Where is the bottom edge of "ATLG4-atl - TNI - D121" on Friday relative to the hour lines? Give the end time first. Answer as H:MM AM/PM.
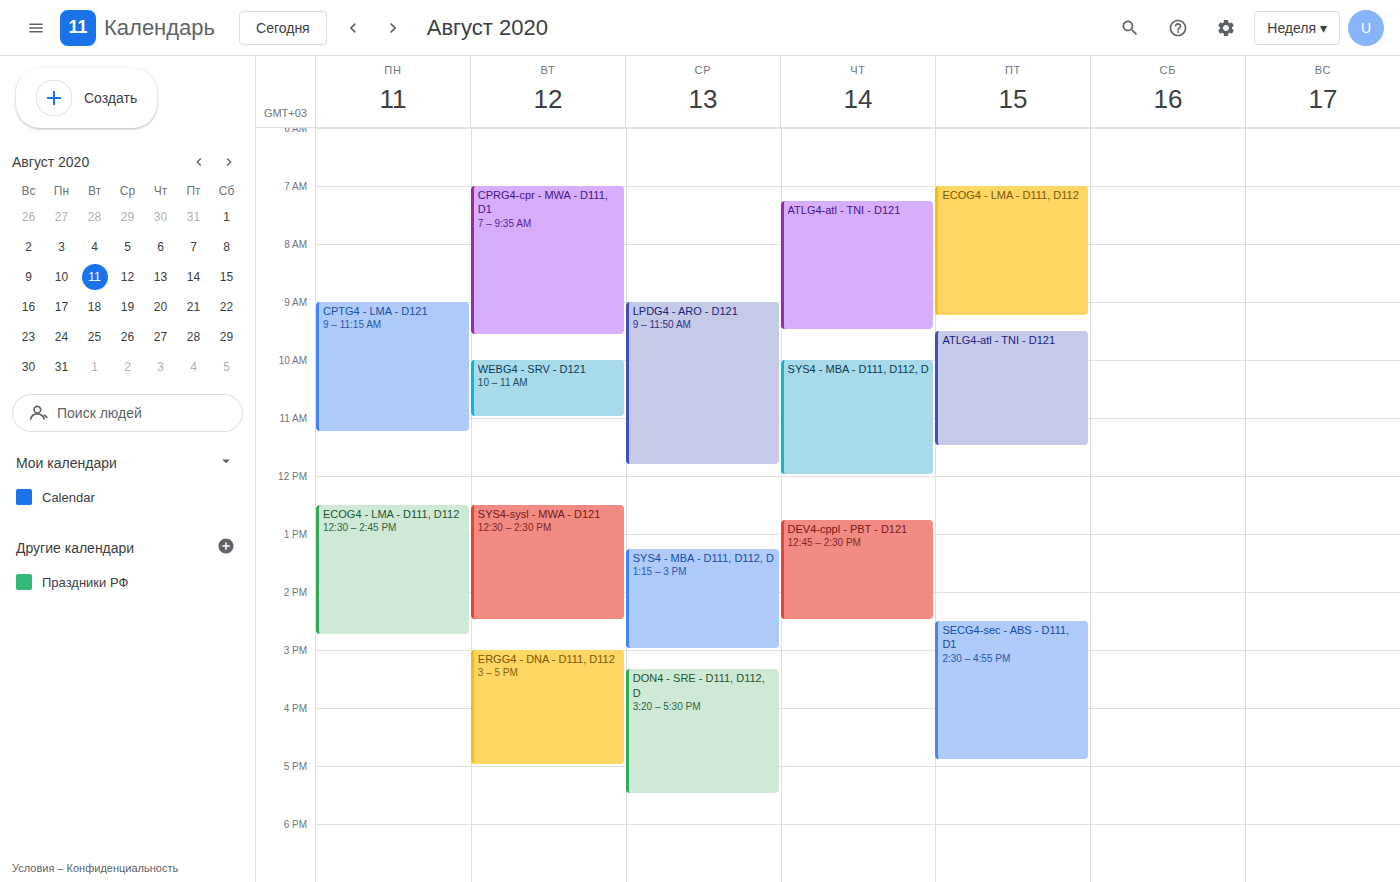
11:30 AM -- halfway between the 11 AM and 12 PM lines.